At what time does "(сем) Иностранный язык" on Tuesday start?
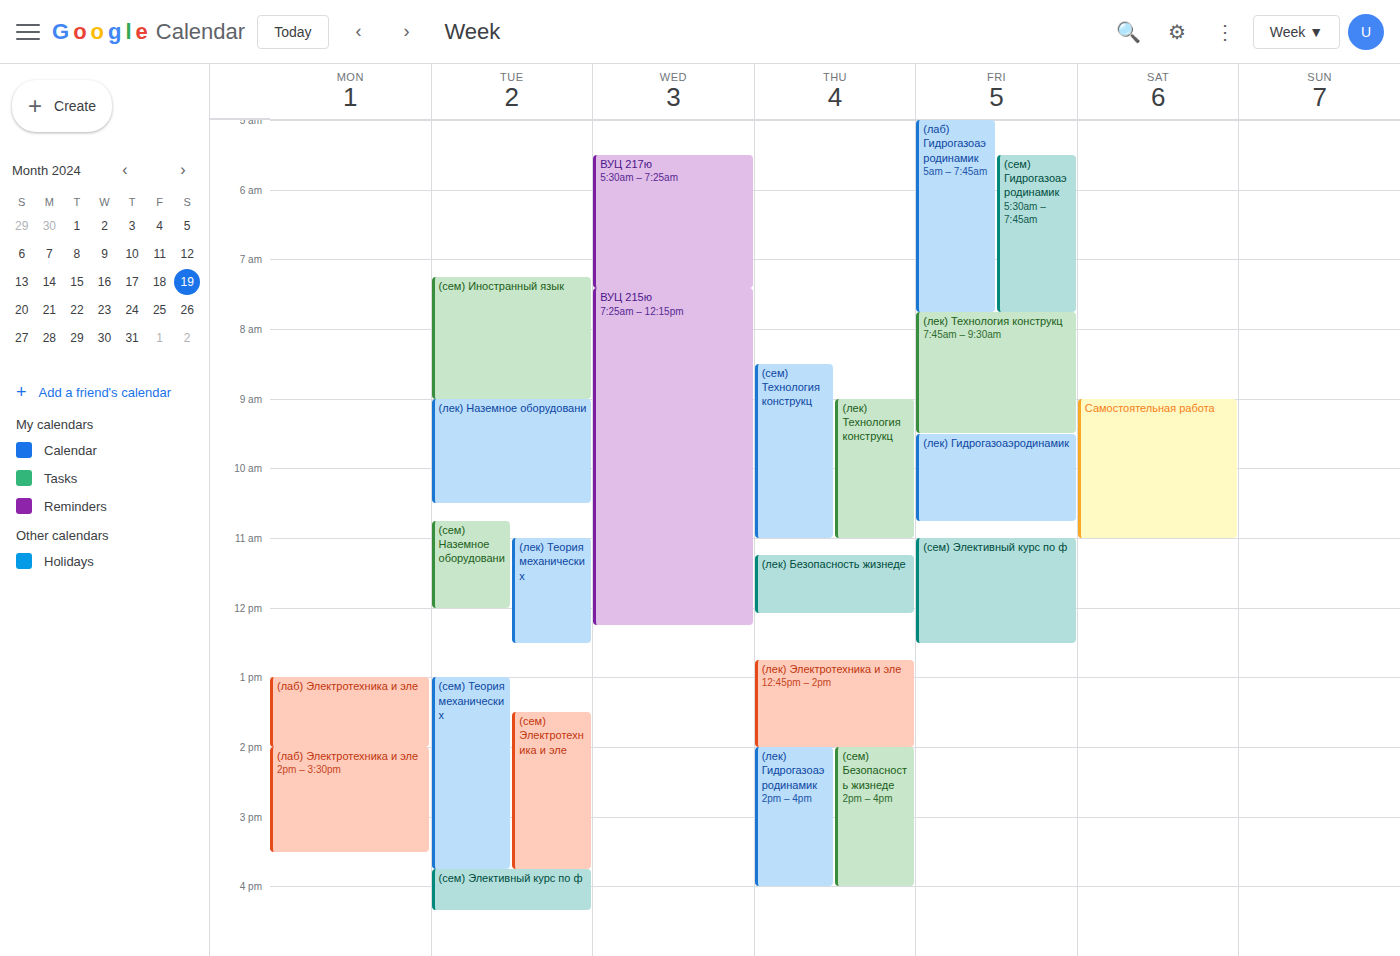
7:15 AM